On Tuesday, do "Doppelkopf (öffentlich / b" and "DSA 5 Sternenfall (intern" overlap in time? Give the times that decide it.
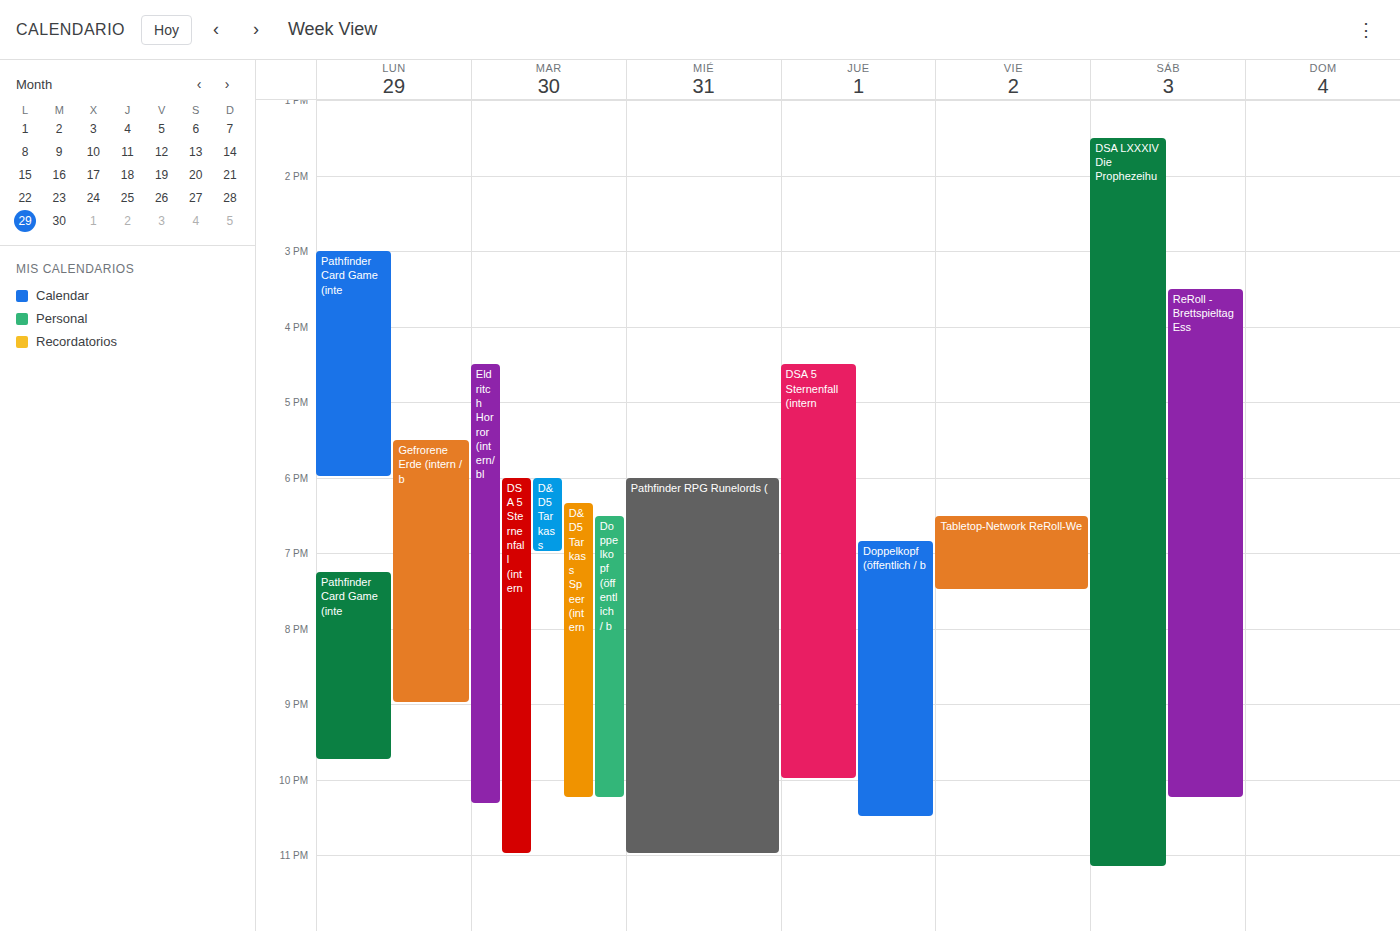
"Doppelkopf (öffentlich / b" runs 6:30 PM to 10:15 PM, inside "DSA 5 Sternenfall (intern" -- they overlap.